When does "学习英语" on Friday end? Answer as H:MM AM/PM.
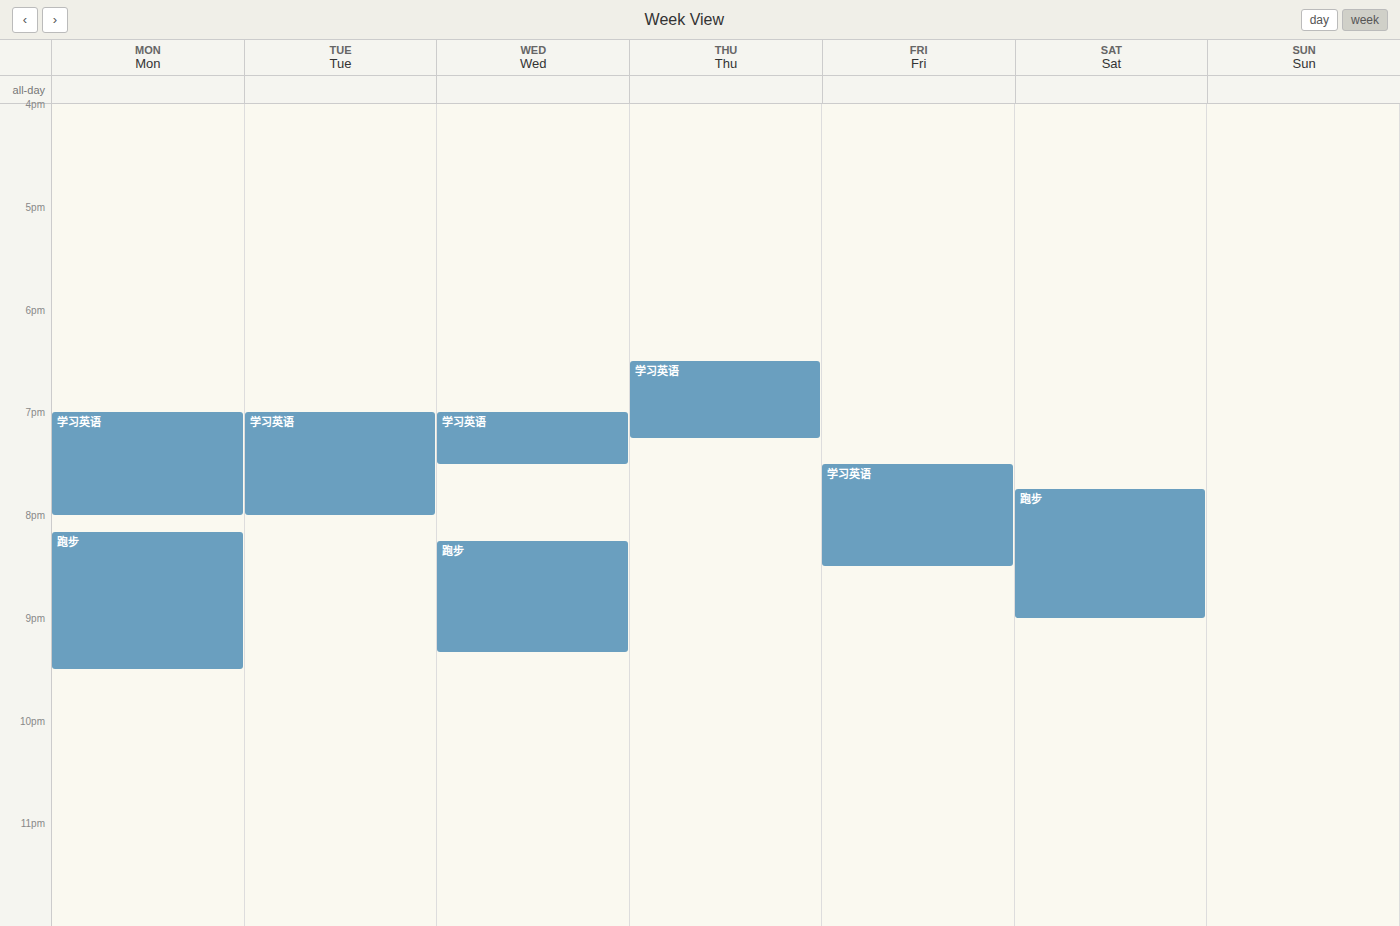
8:30 PM